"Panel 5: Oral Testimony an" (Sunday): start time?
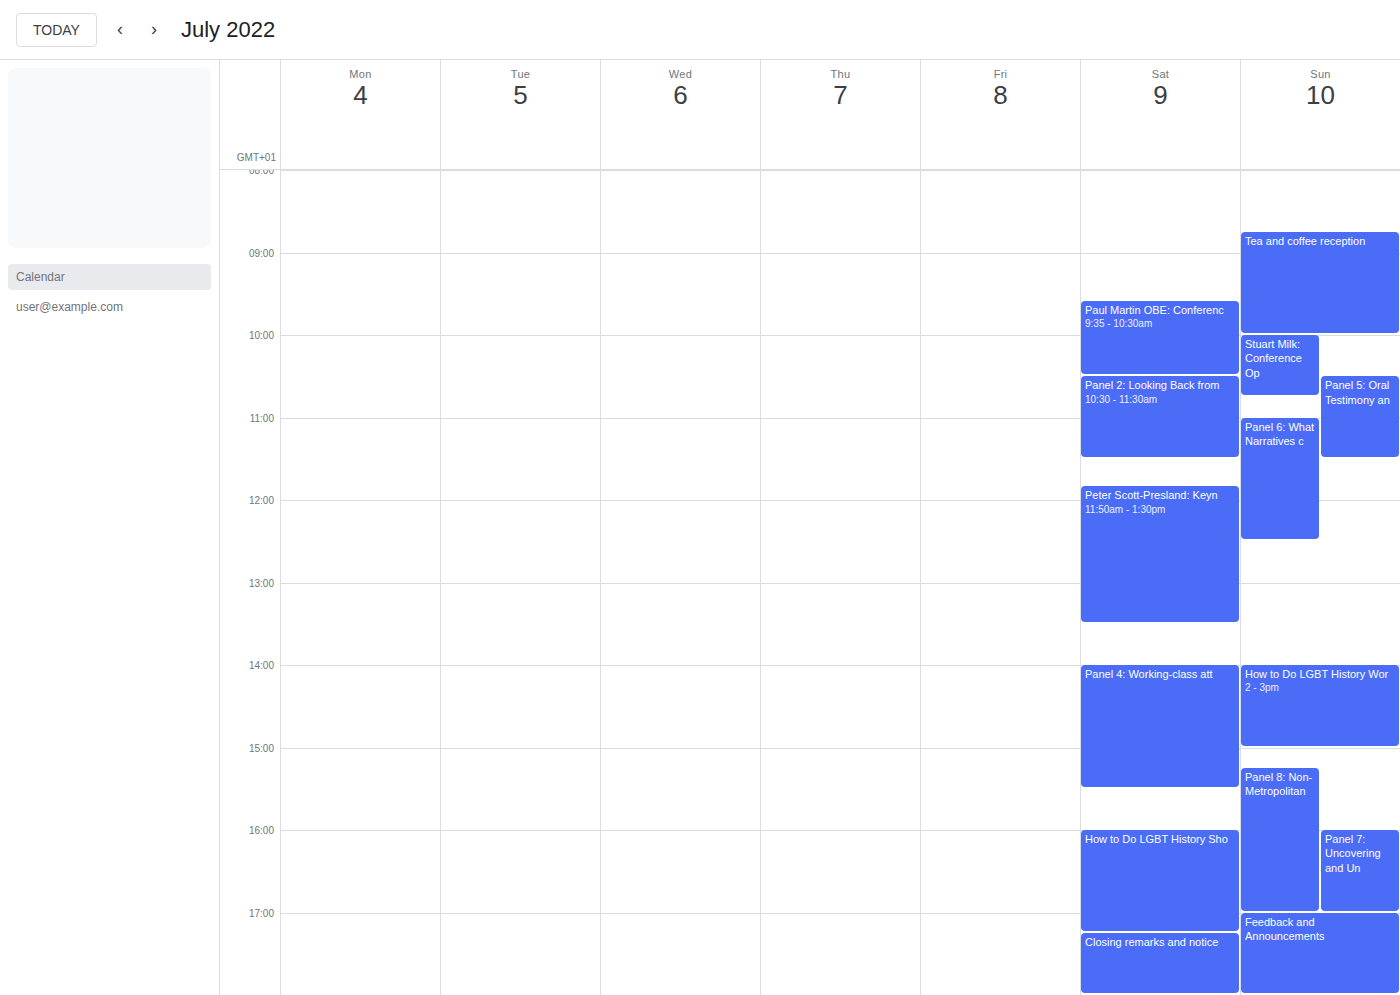
10:30 AM